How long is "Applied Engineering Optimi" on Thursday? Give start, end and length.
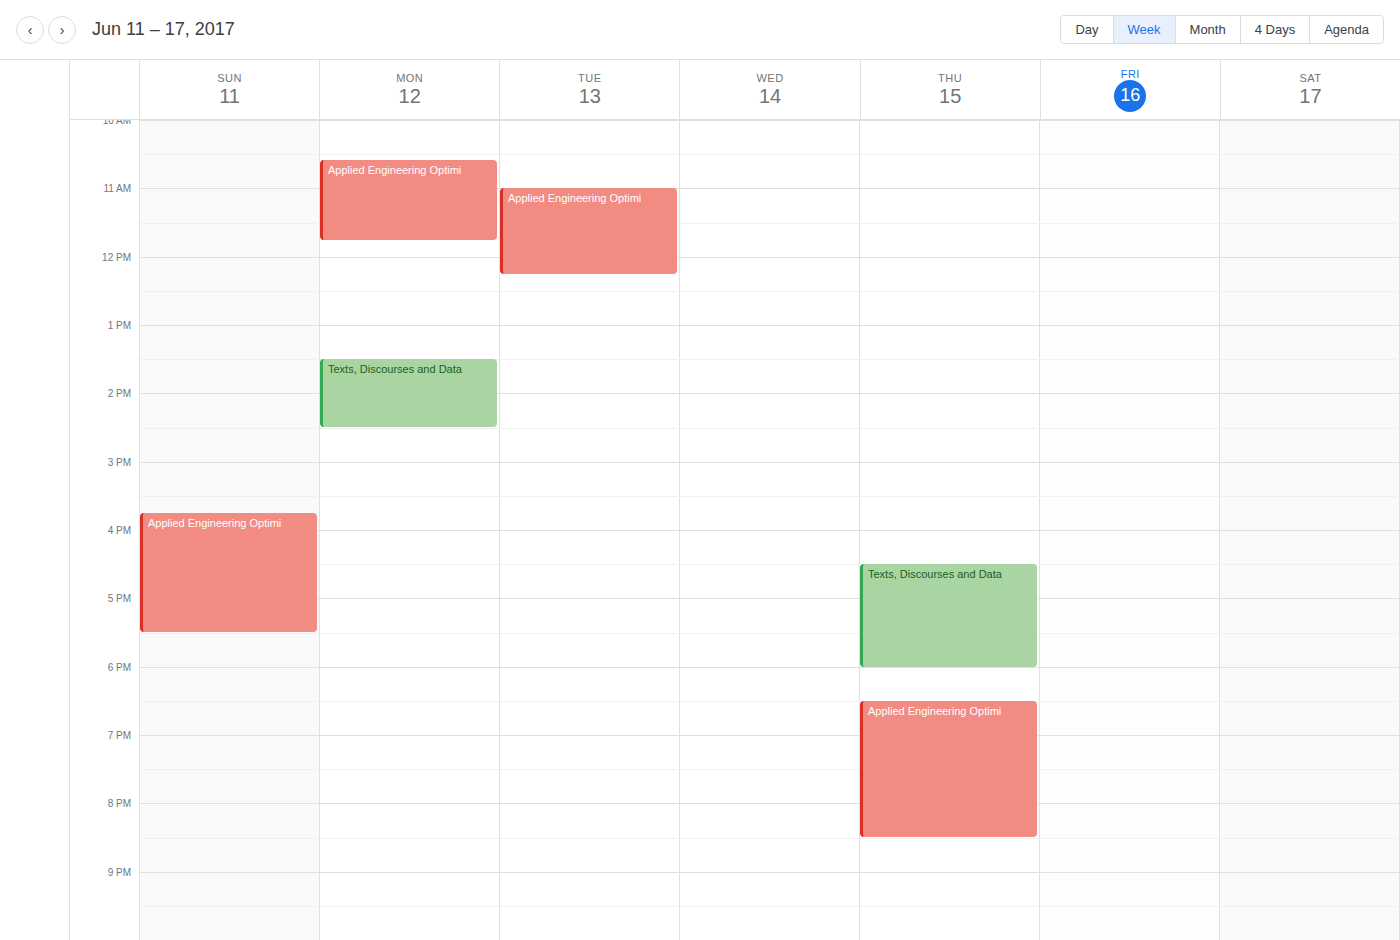
6:30 PM to 8:30 PM, 2 hours